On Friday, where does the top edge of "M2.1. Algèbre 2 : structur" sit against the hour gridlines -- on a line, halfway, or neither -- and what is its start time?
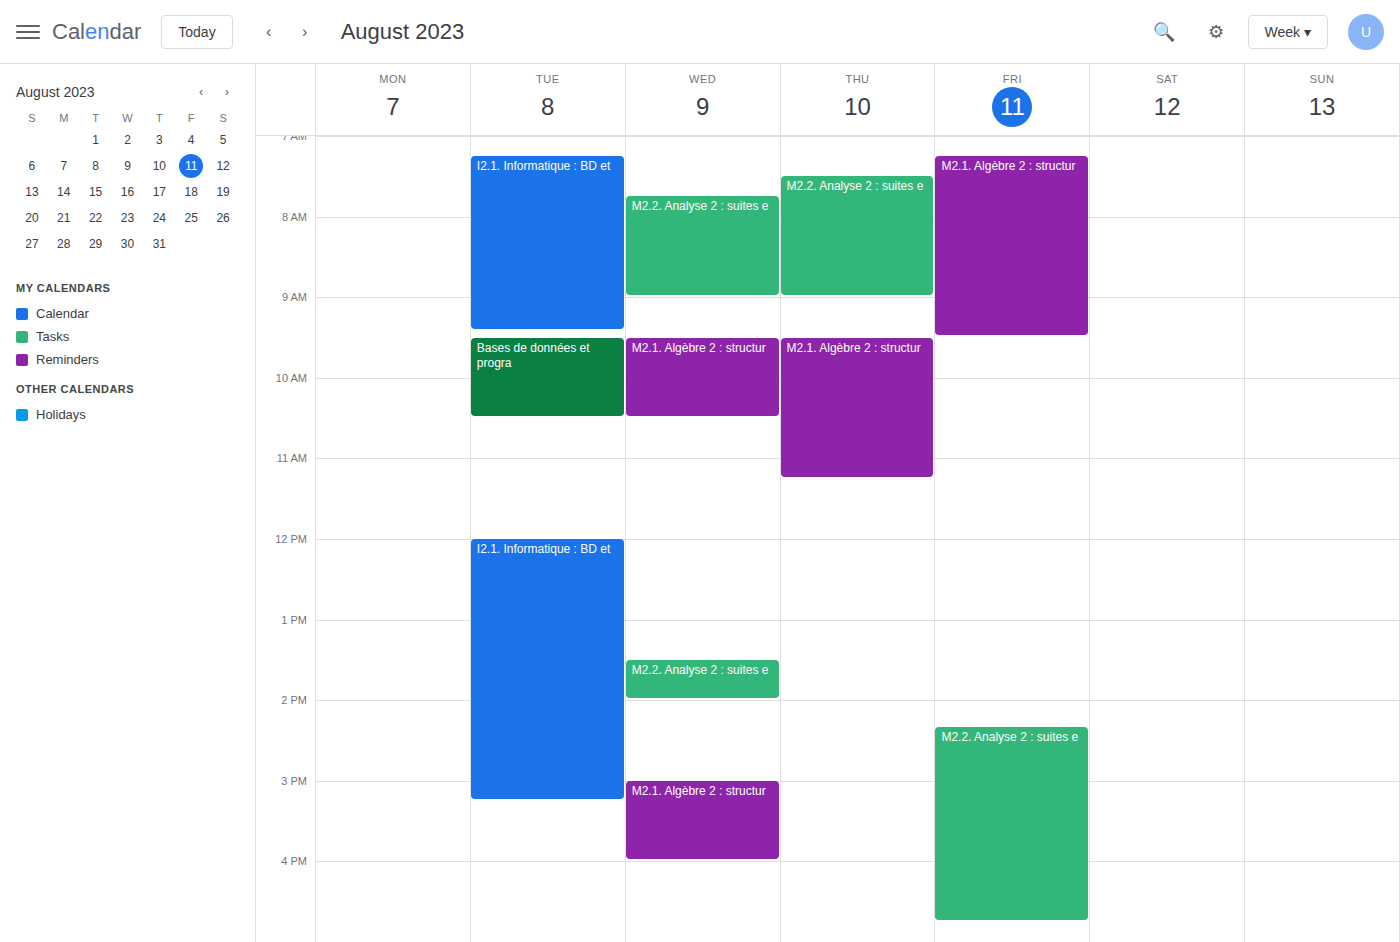
7:15 AM -- neither: a quarter of the way from the 7 AM line to the 8 AM line.